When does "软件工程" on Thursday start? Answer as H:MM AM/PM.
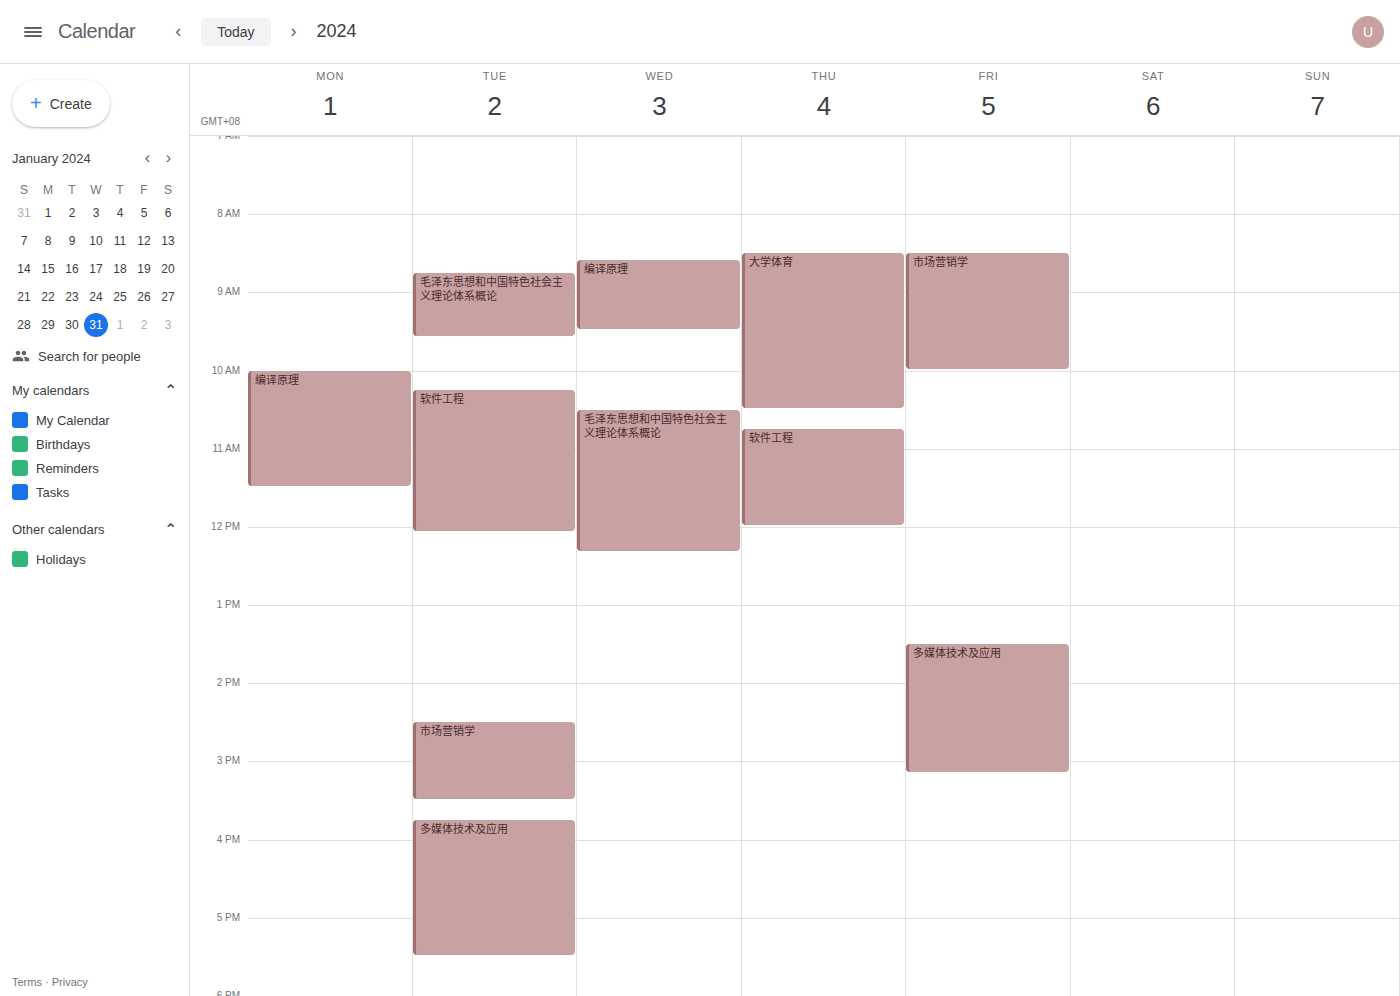
10:45 AM